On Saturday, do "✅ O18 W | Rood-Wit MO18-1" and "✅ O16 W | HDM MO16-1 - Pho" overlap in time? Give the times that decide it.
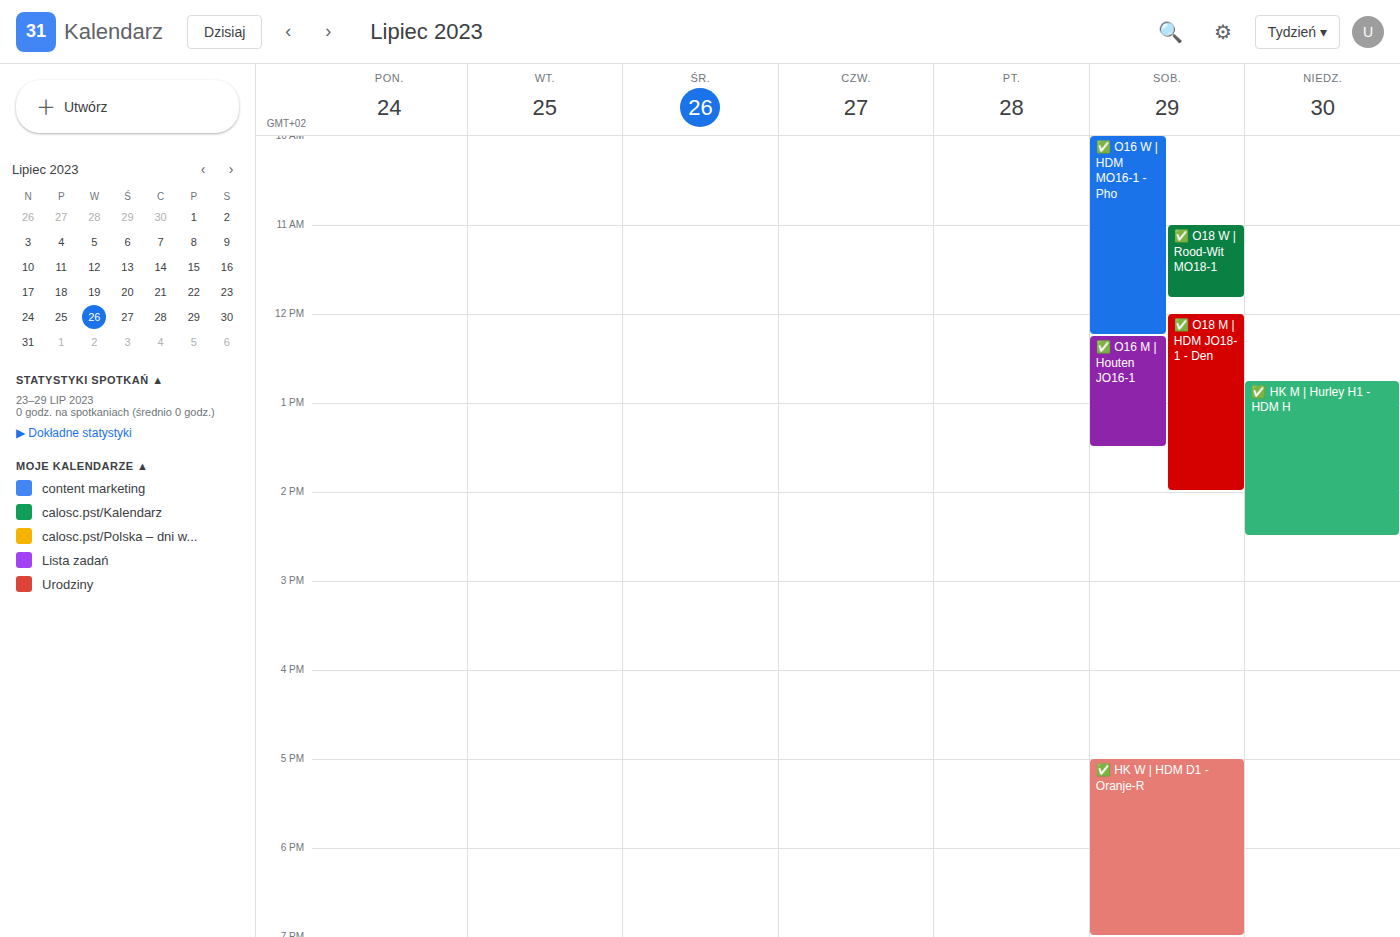
"✅ O18 W | Rood-Wit MO18-1" runs 11:00 AM to 11:50 AM, inside "✅ O16 W | HDM MO16-1 - Pho" -- they overlap.